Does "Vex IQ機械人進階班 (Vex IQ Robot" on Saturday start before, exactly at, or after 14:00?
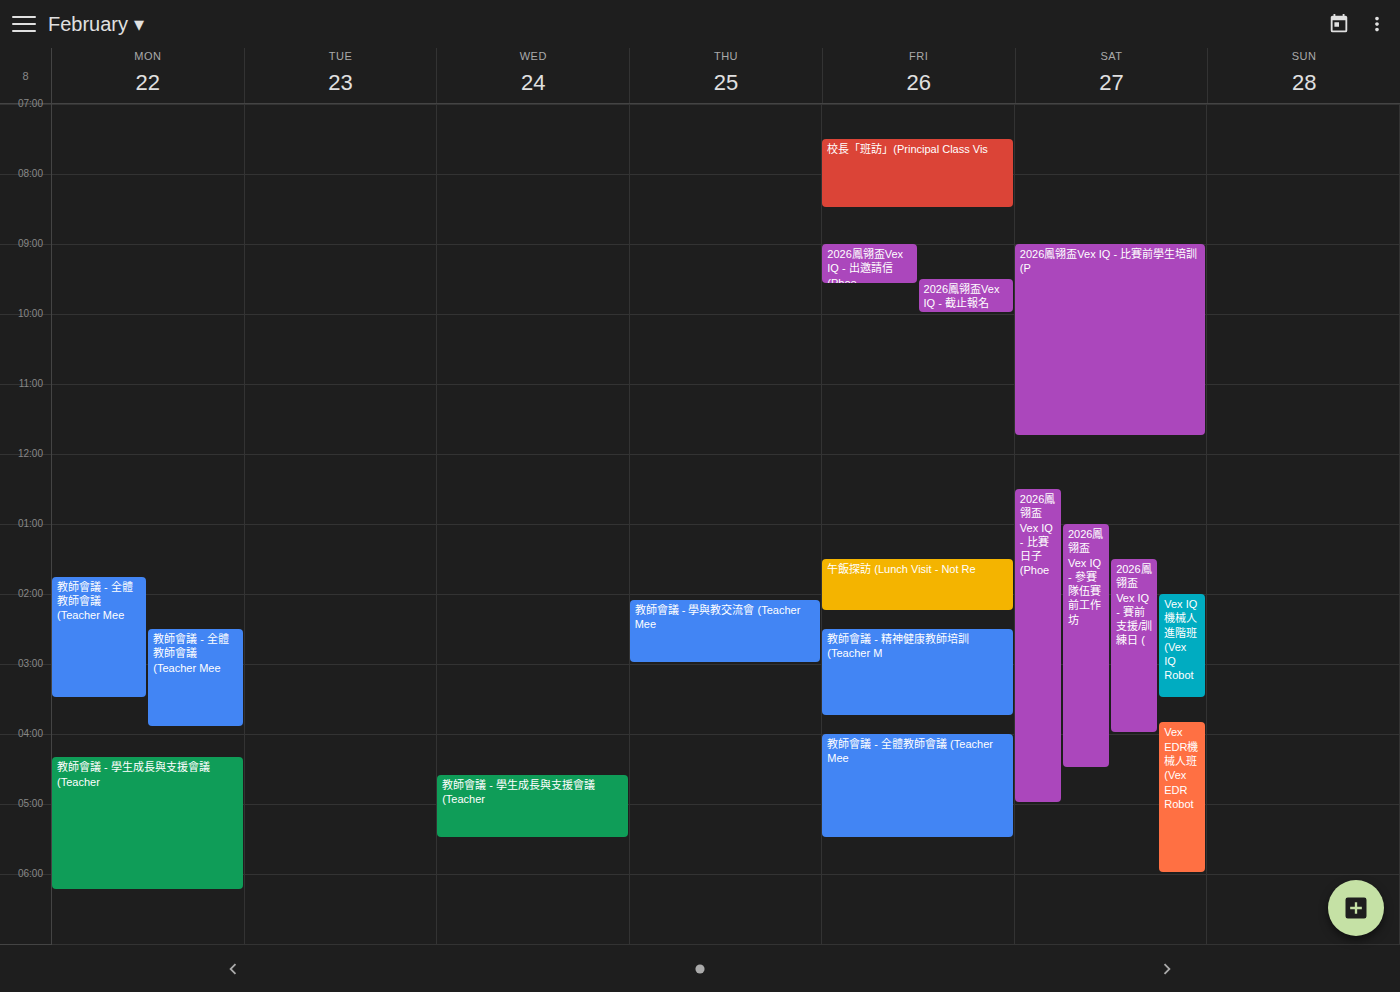
14:00 -- exactly at 14:00, on the 14:00 line.